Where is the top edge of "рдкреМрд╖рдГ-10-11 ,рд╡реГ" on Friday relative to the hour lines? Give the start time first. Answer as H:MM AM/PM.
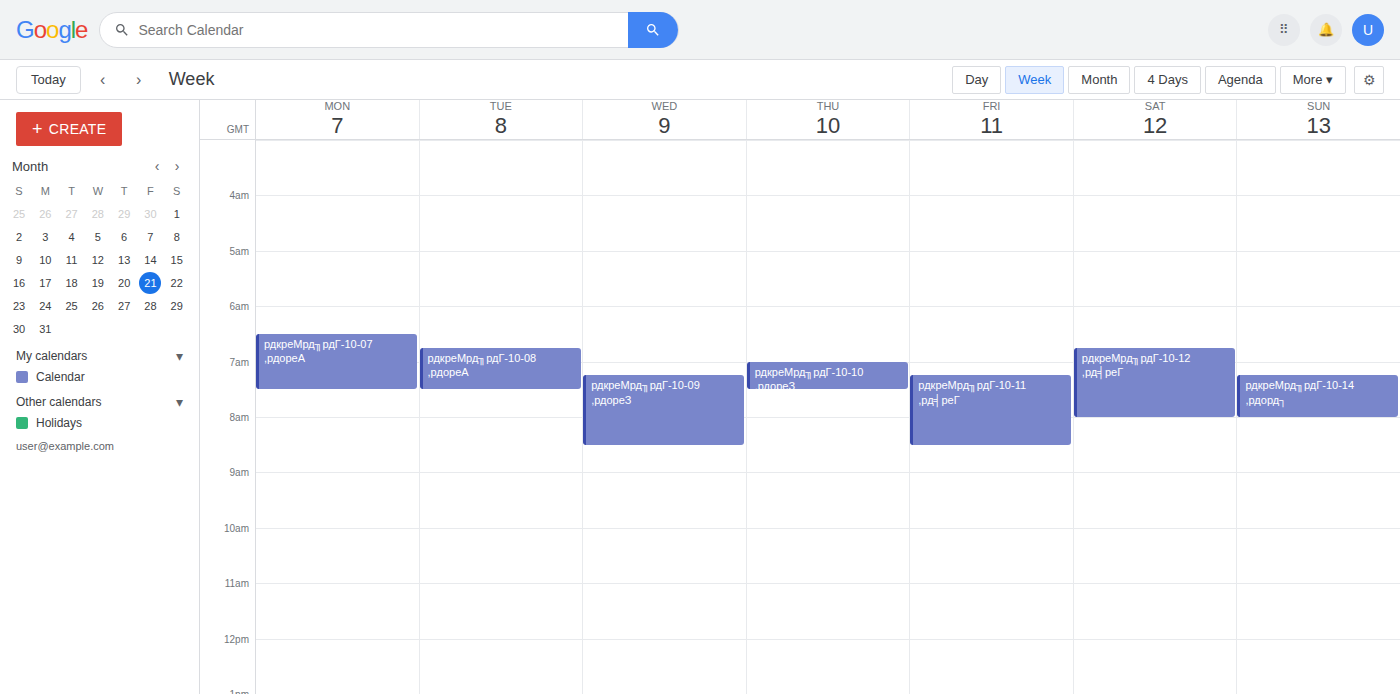
7:15 AM -- neither: a quarter of the way from the 7 AM line to the 8 AM line.